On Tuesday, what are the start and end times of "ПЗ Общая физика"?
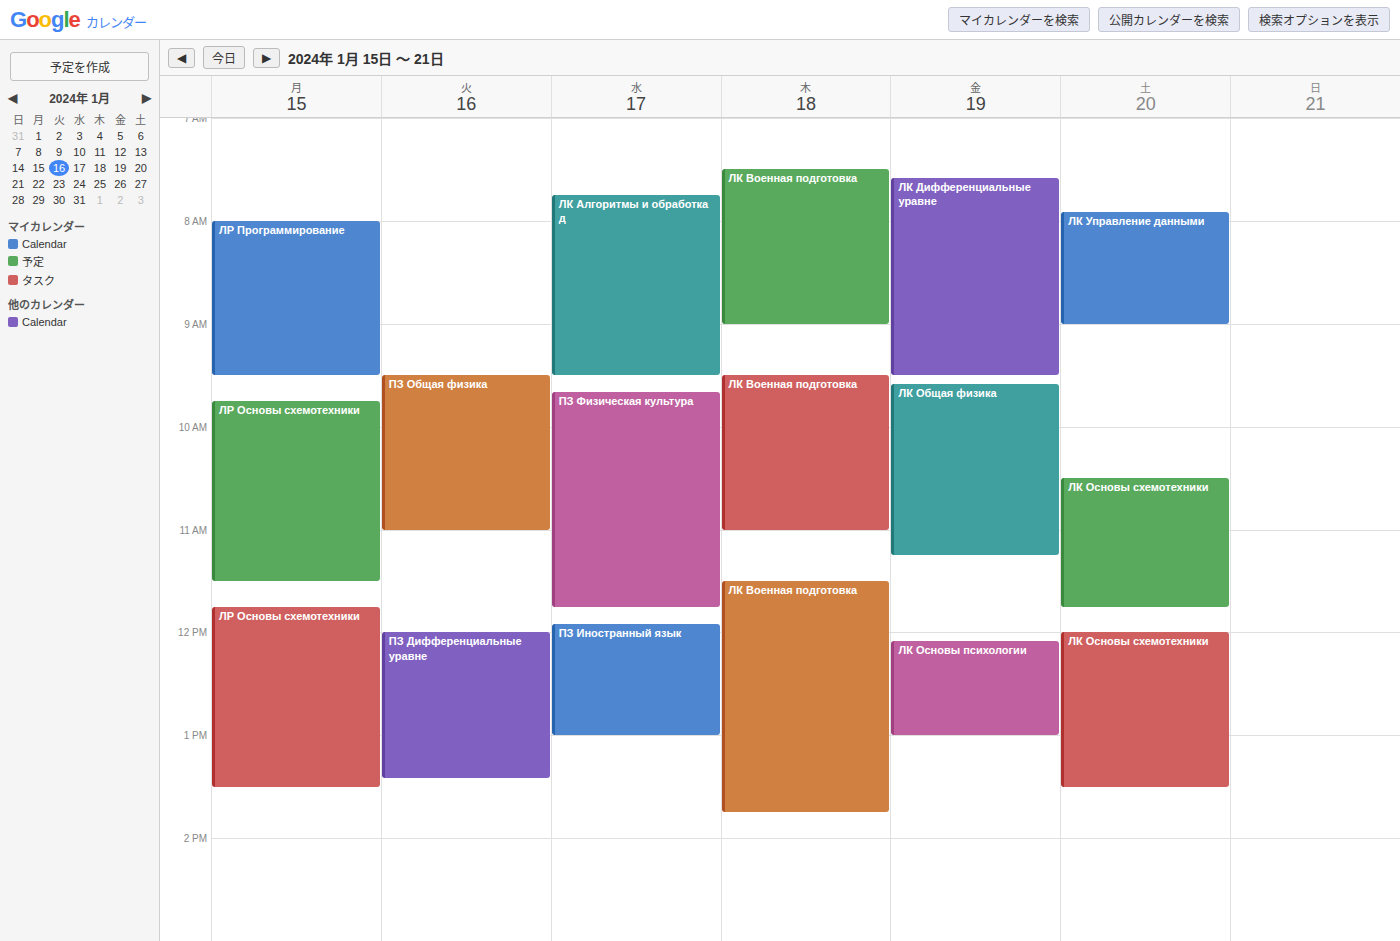
9:30 AM to 11:00 AM